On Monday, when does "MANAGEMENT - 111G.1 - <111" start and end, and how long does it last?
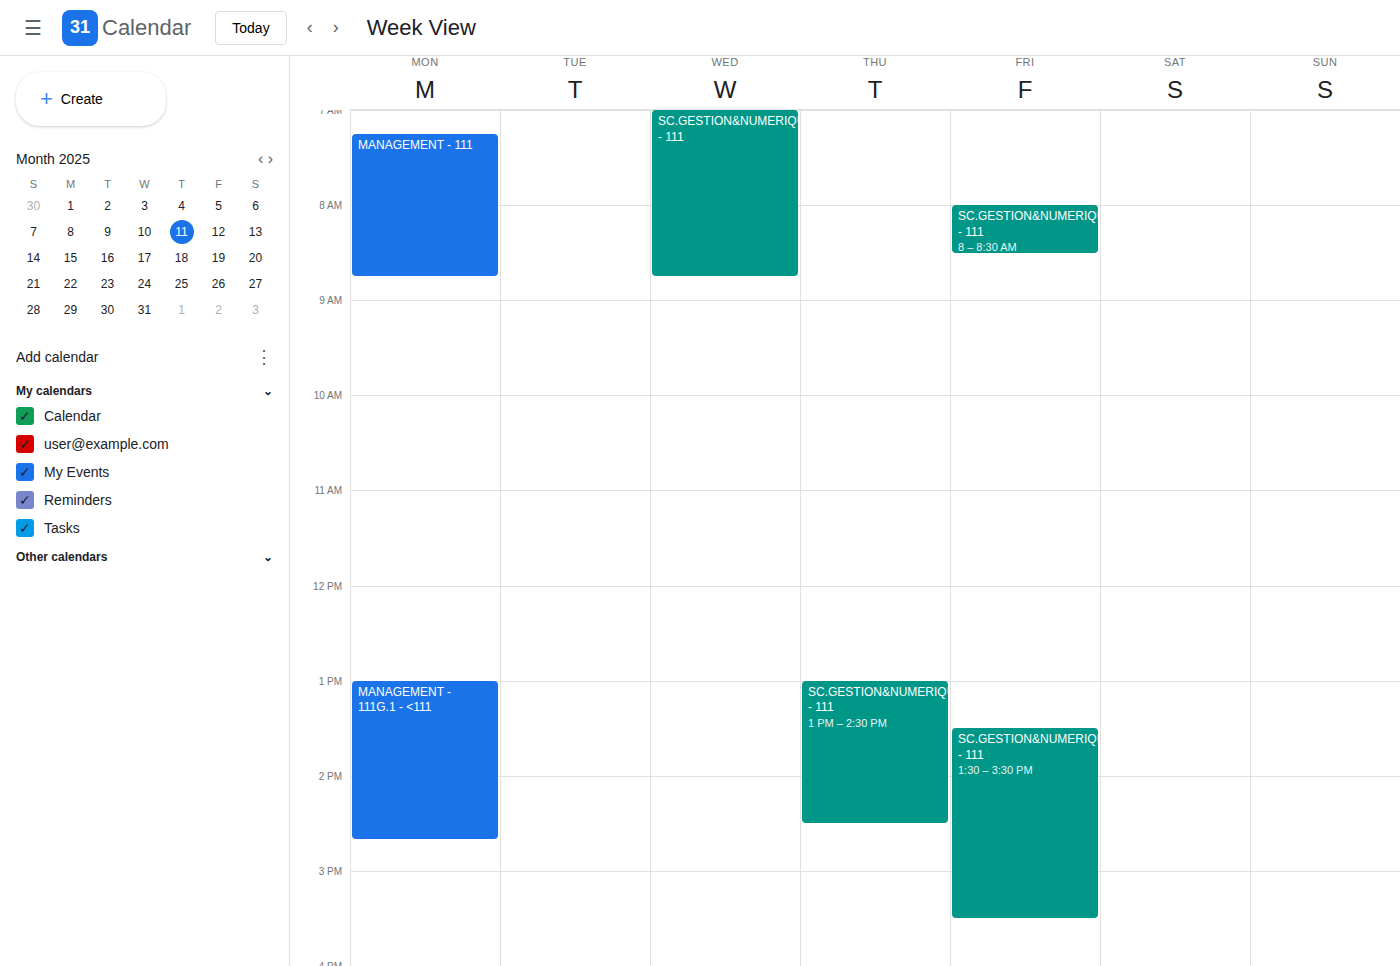
1:00 PM to 2:40 PM, 1 hour 40 minutes